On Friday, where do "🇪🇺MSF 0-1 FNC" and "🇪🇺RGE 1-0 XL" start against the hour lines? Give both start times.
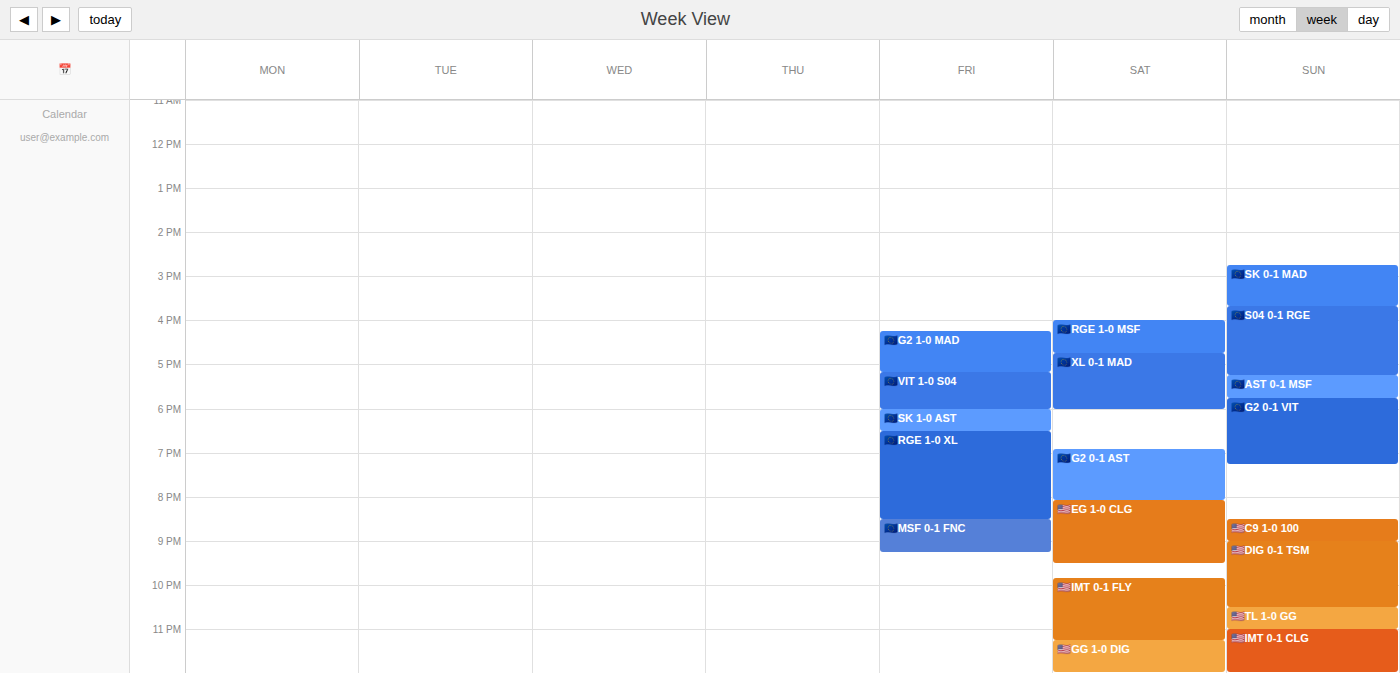
"🇪🇺MSF 0-1 FNC": 8:30 PM, halfway between the 8 PM and 9 PM lines. "🇪🇺RGE 1-0 XL": 6:30 PM, halfway between the 6 PM and 7 PM lines.